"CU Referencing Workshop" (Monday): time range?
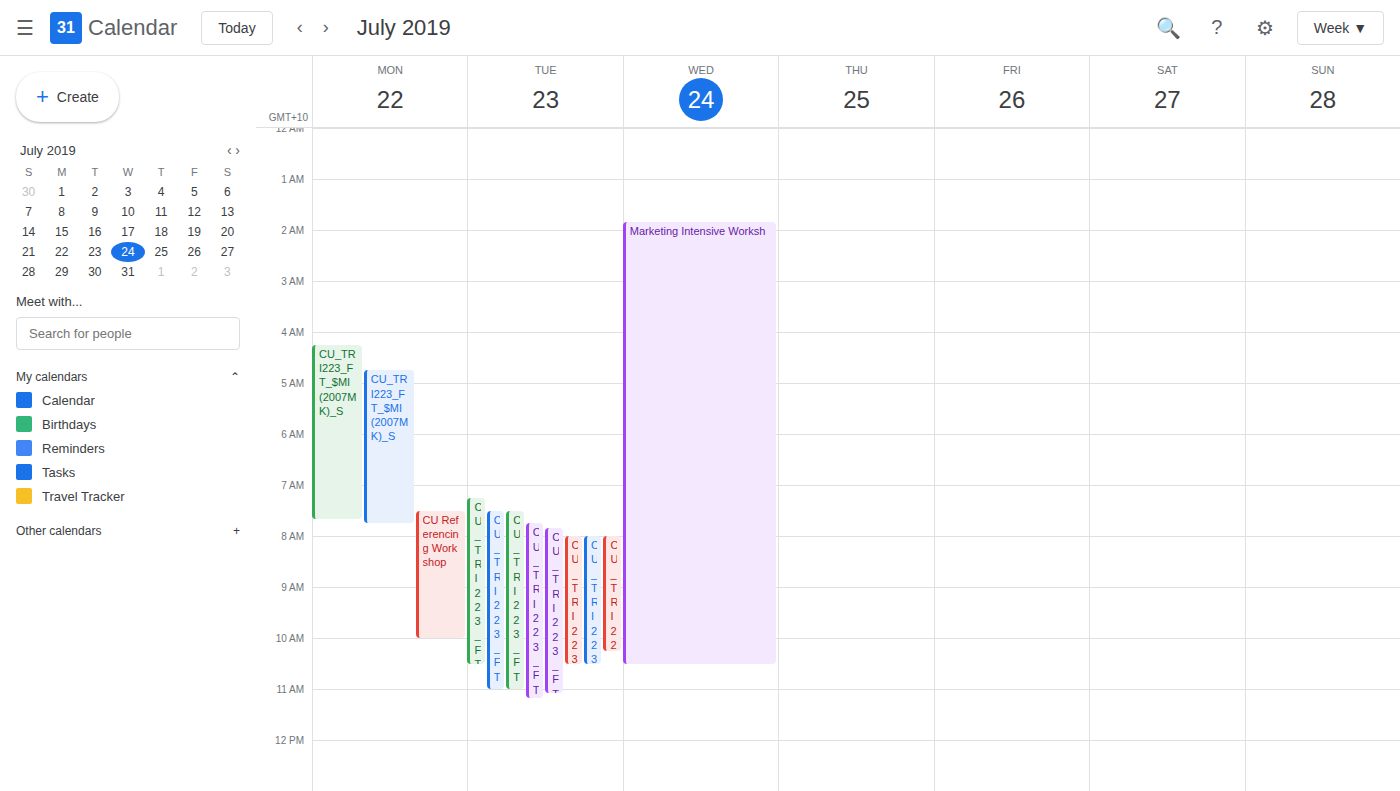
07:30 to 10:00